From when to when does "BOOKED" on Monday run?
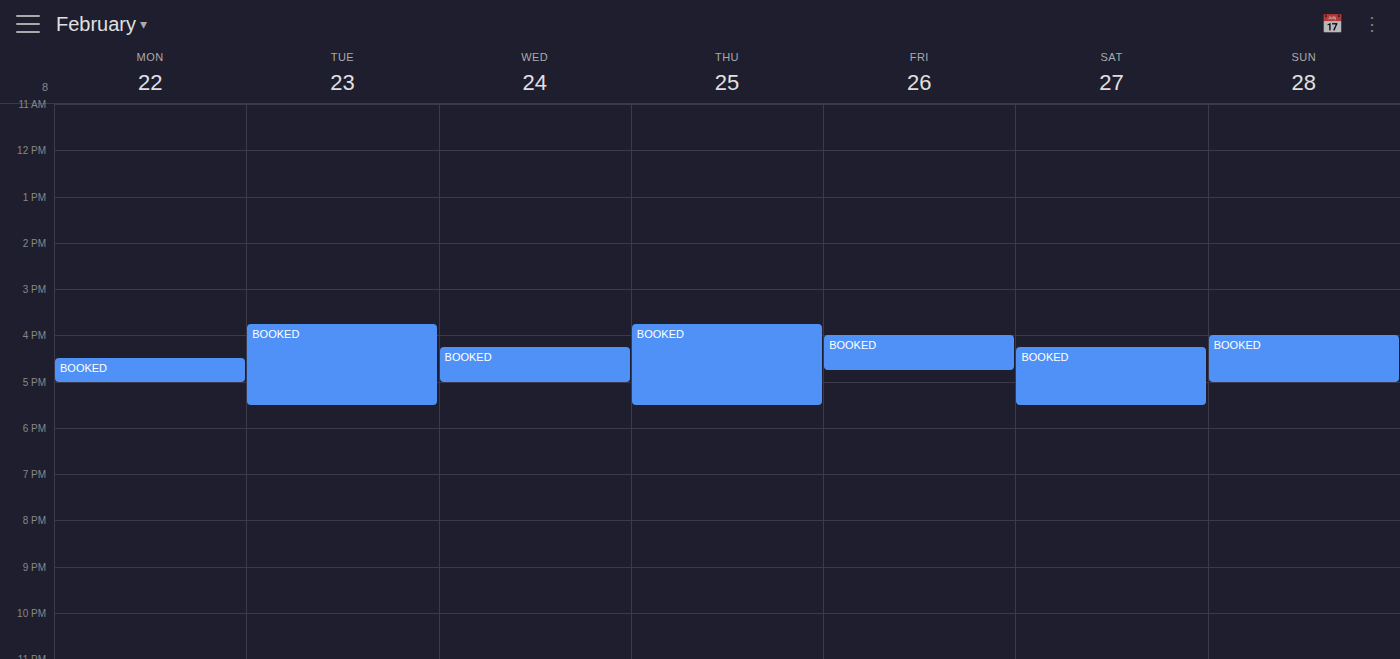
4:30 PM to 5:00 PM